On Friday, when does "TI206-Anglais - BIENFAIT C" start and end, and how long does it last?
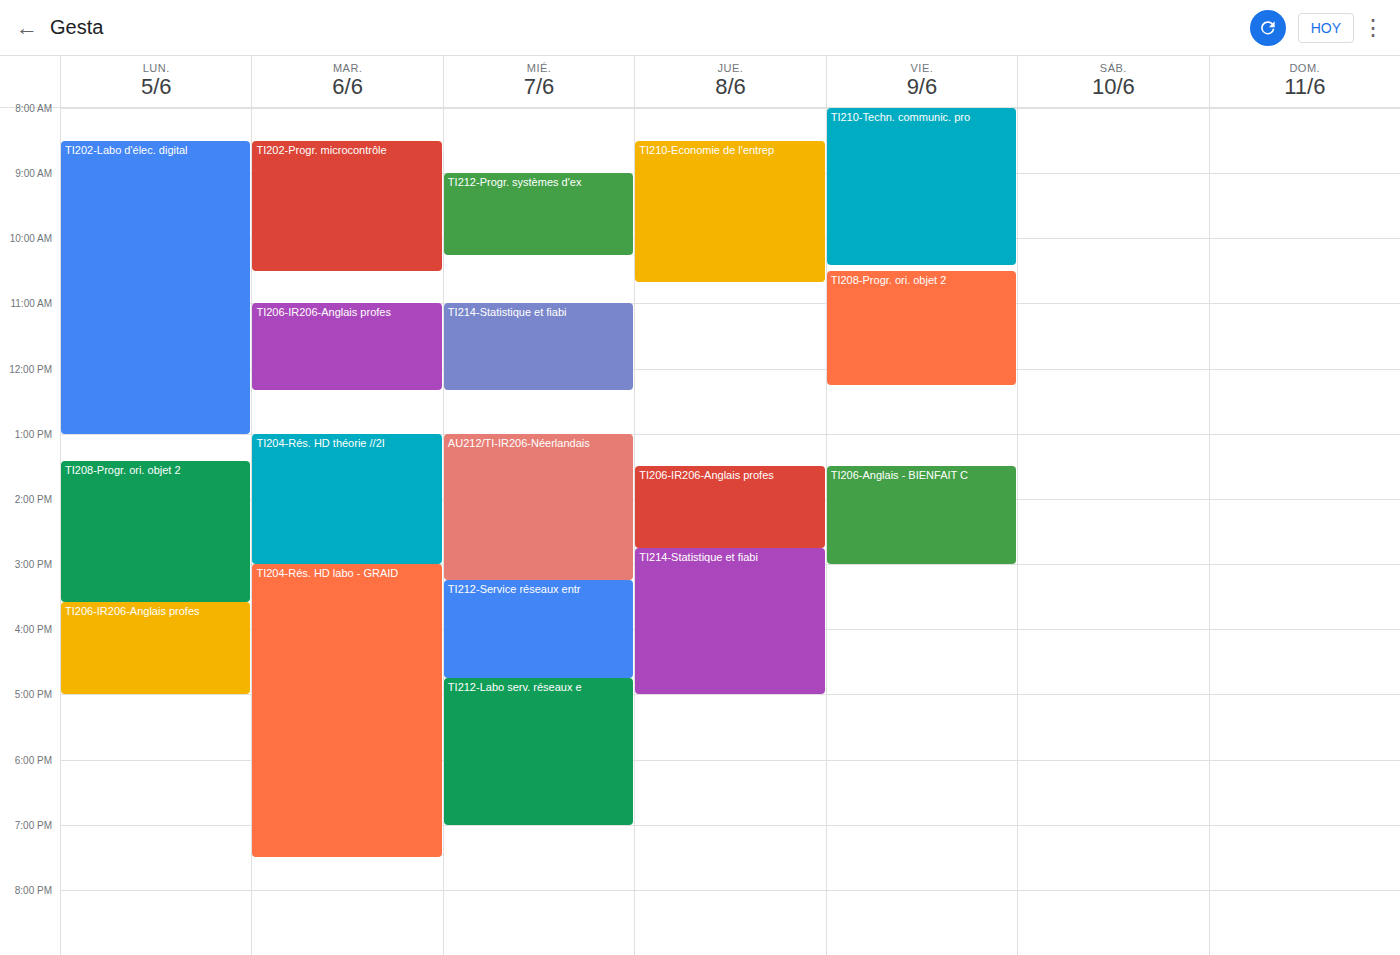
1:30 PM to 3:00 PM, 1 hour 30 minutes